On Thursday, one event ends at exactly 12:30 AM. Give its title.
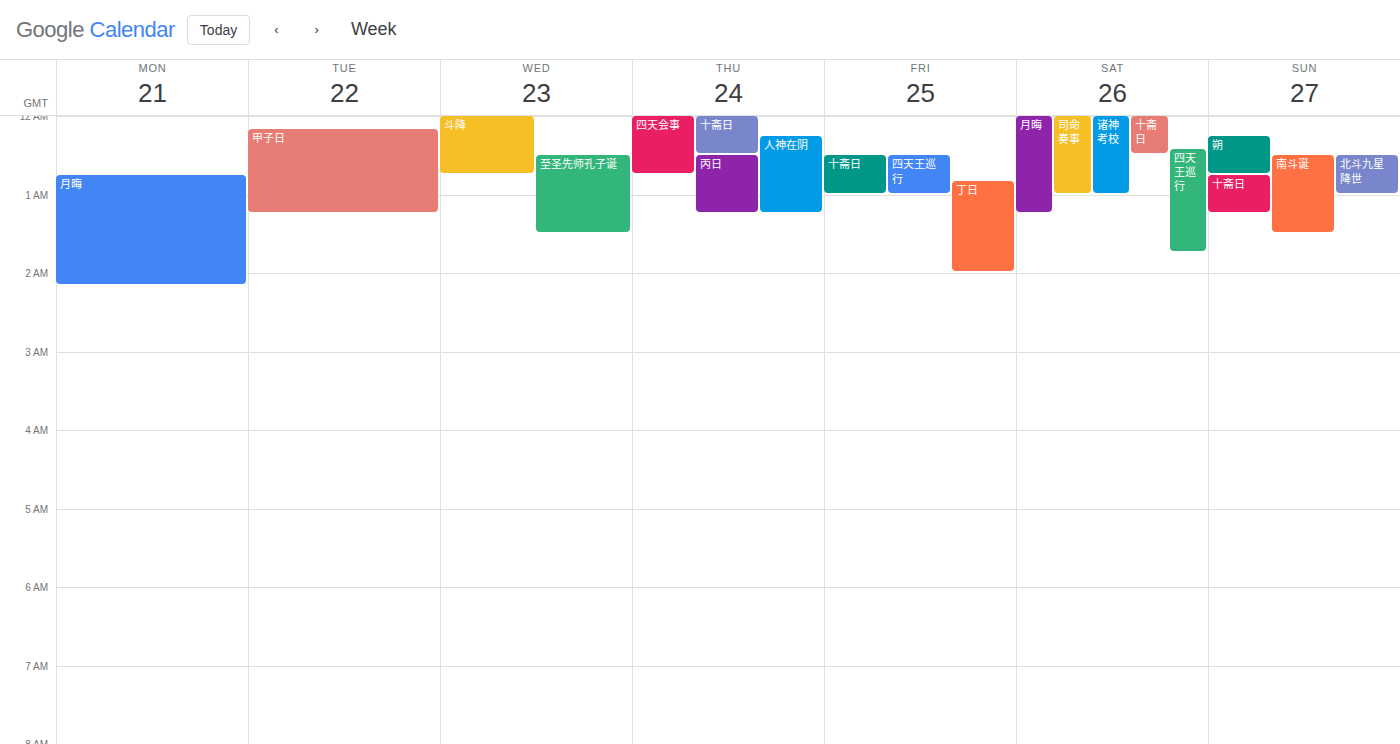
"十斋日"